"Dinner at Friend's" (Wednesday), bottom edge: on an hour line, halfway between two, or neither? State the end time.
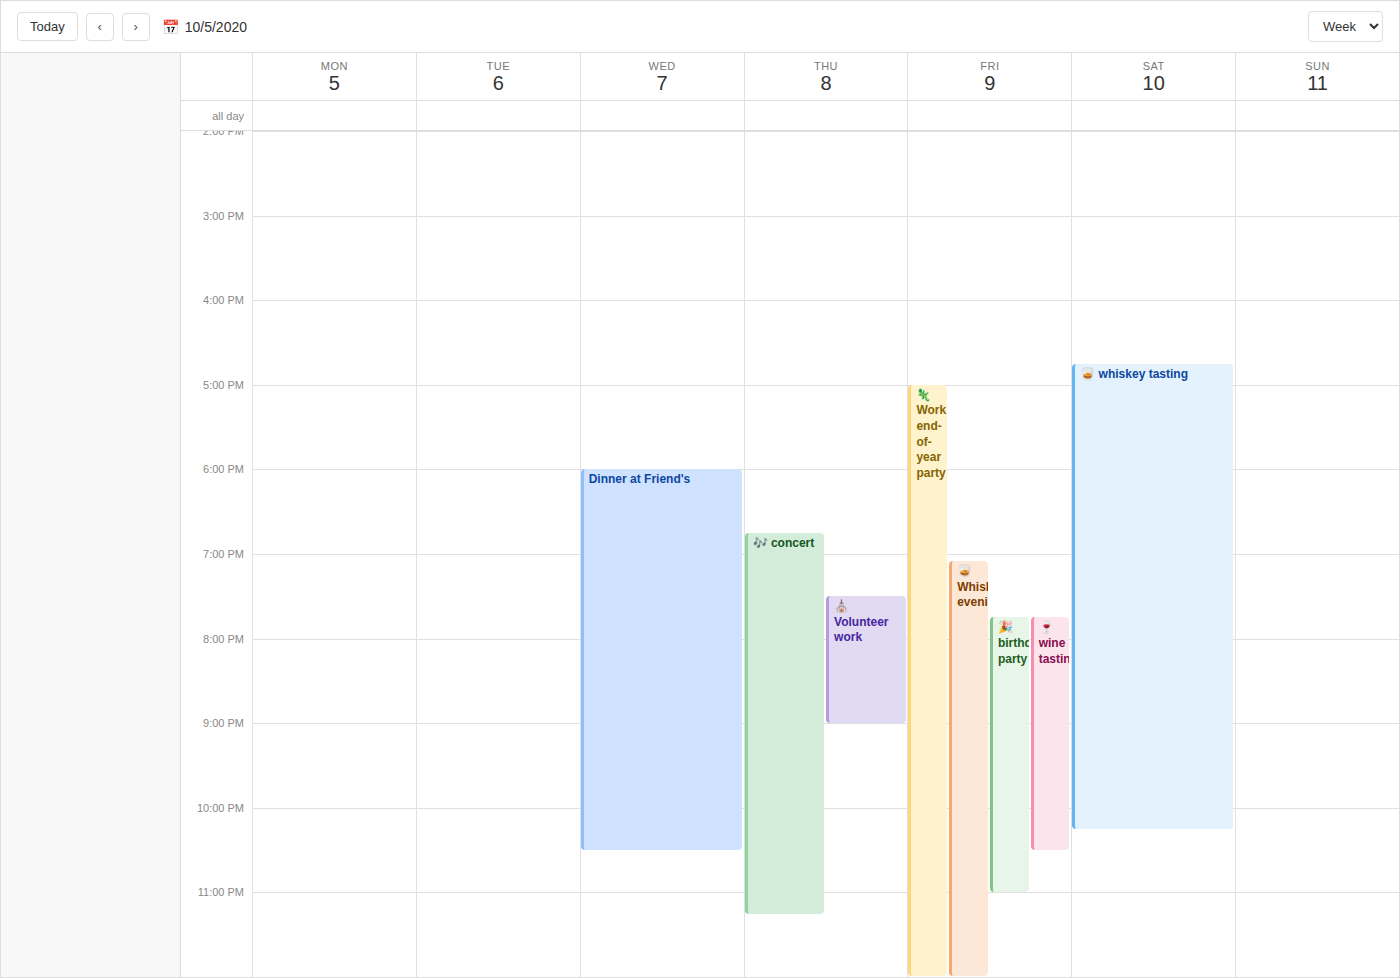
10:30 PM -- halfway between the 10 PM and 11 PM lines.